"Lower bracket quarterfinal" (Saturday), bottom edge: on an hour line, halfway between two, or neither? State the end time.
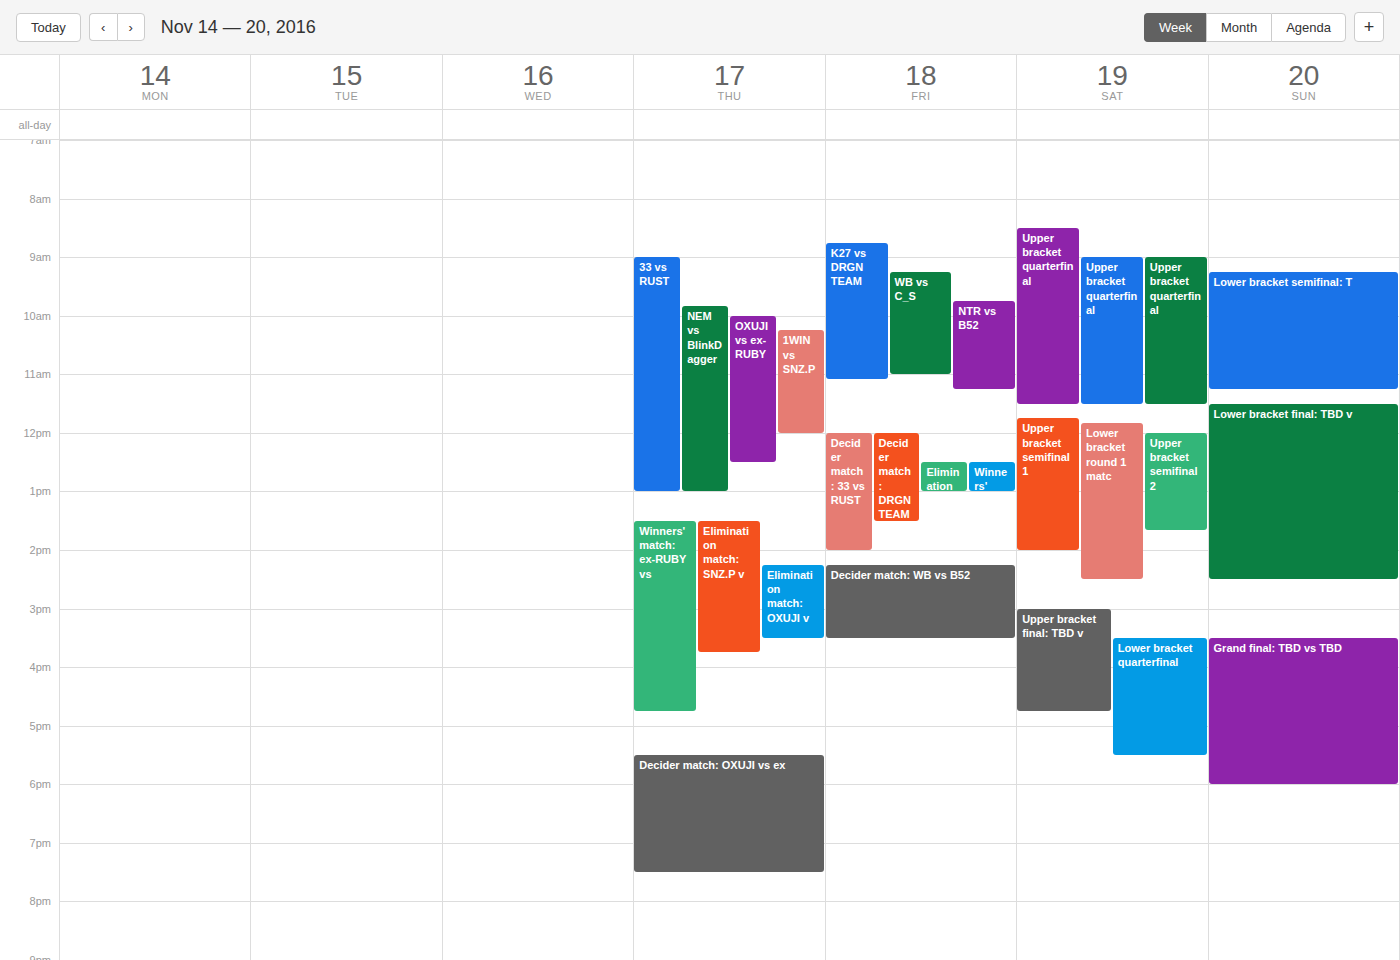
5:30 PM -- halfway between the 5 PM and 6 PM lines.